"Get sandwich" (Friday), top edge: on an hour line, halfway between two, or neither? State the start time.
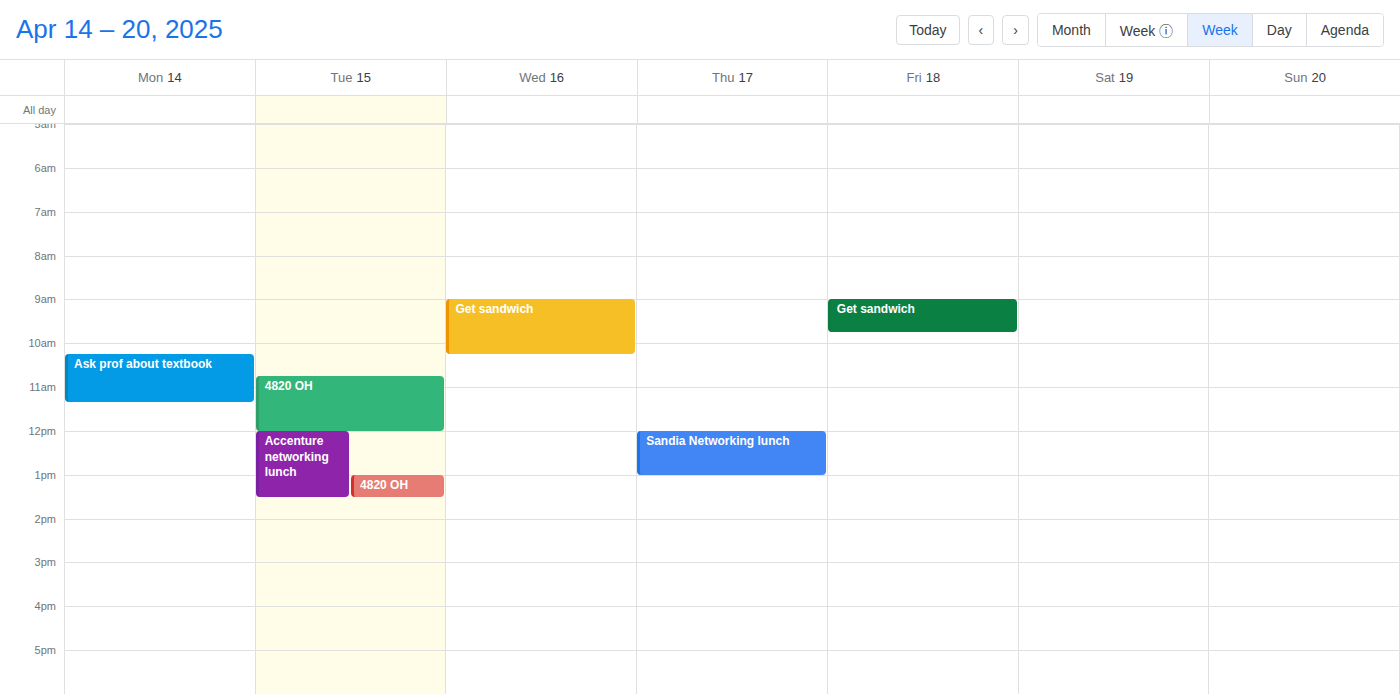
9:00 AM -- exactly on the 9 AM line.